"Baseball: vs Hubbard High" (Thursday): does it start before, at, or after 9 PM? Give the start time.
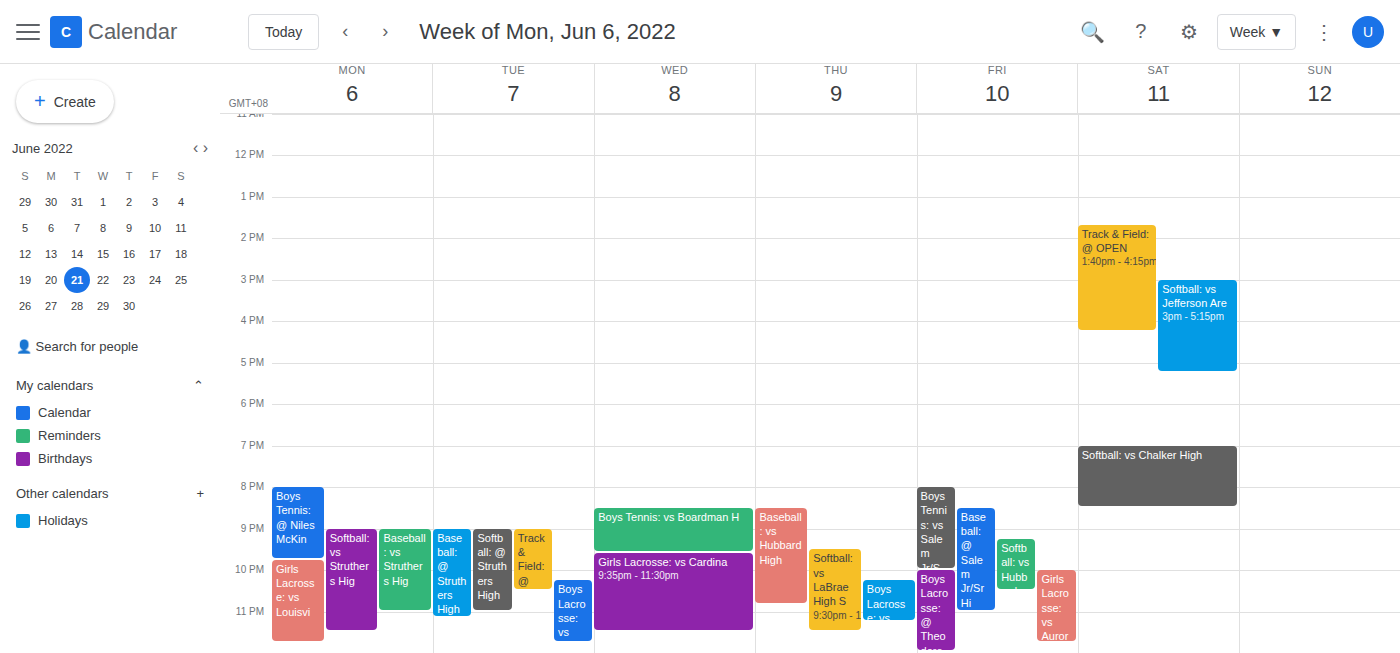
8:30 PM -- before 9 PM, 30 minutes above the 9 PM line.